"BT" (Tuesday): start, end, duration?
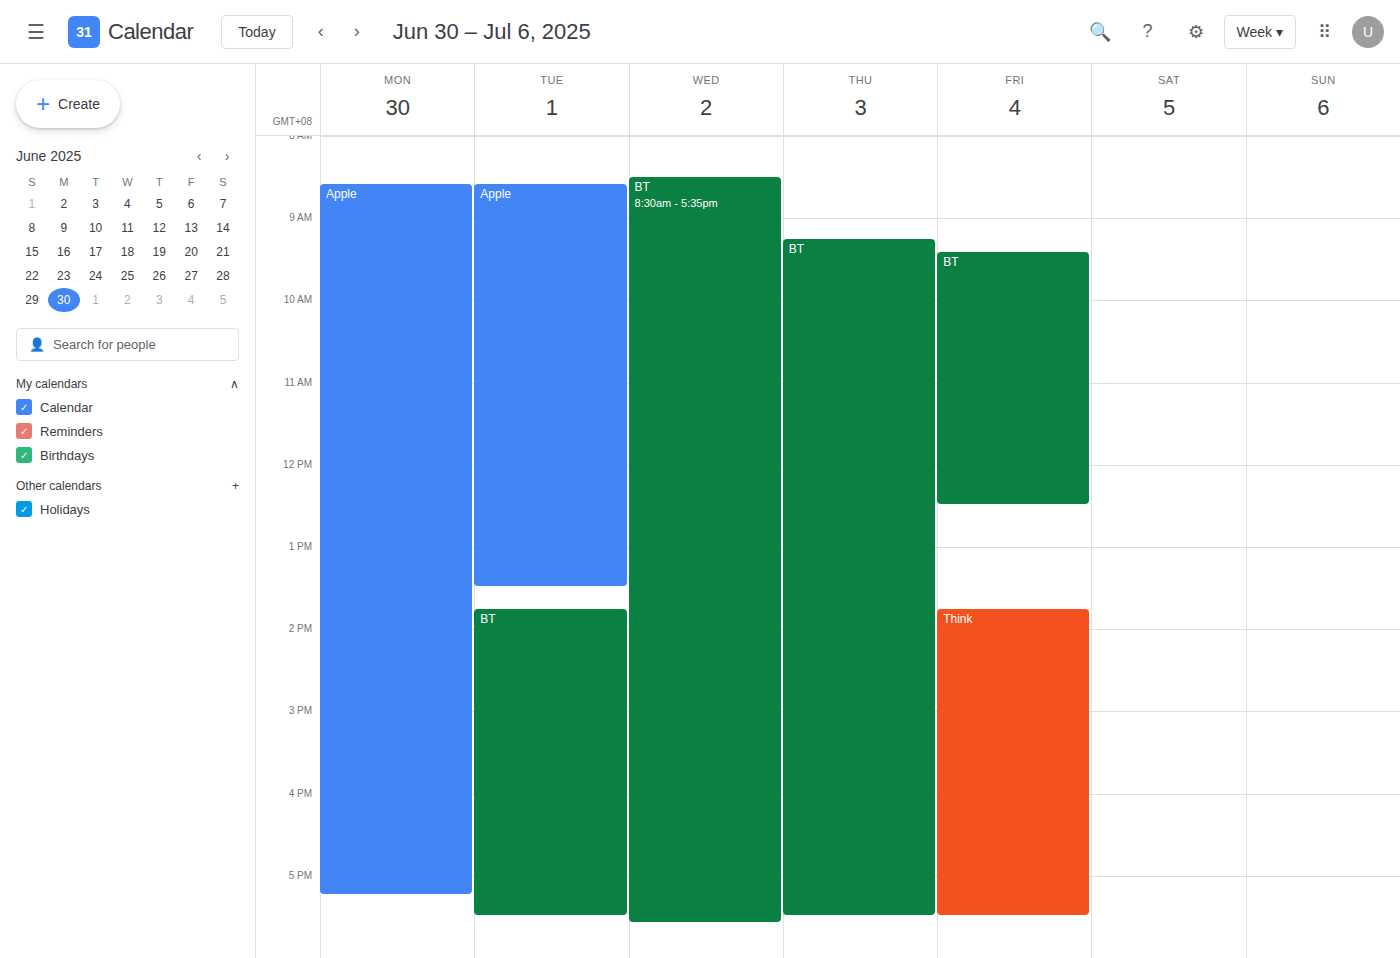
1:45 PM to 5:30 PM, 3 hours 45 minutes